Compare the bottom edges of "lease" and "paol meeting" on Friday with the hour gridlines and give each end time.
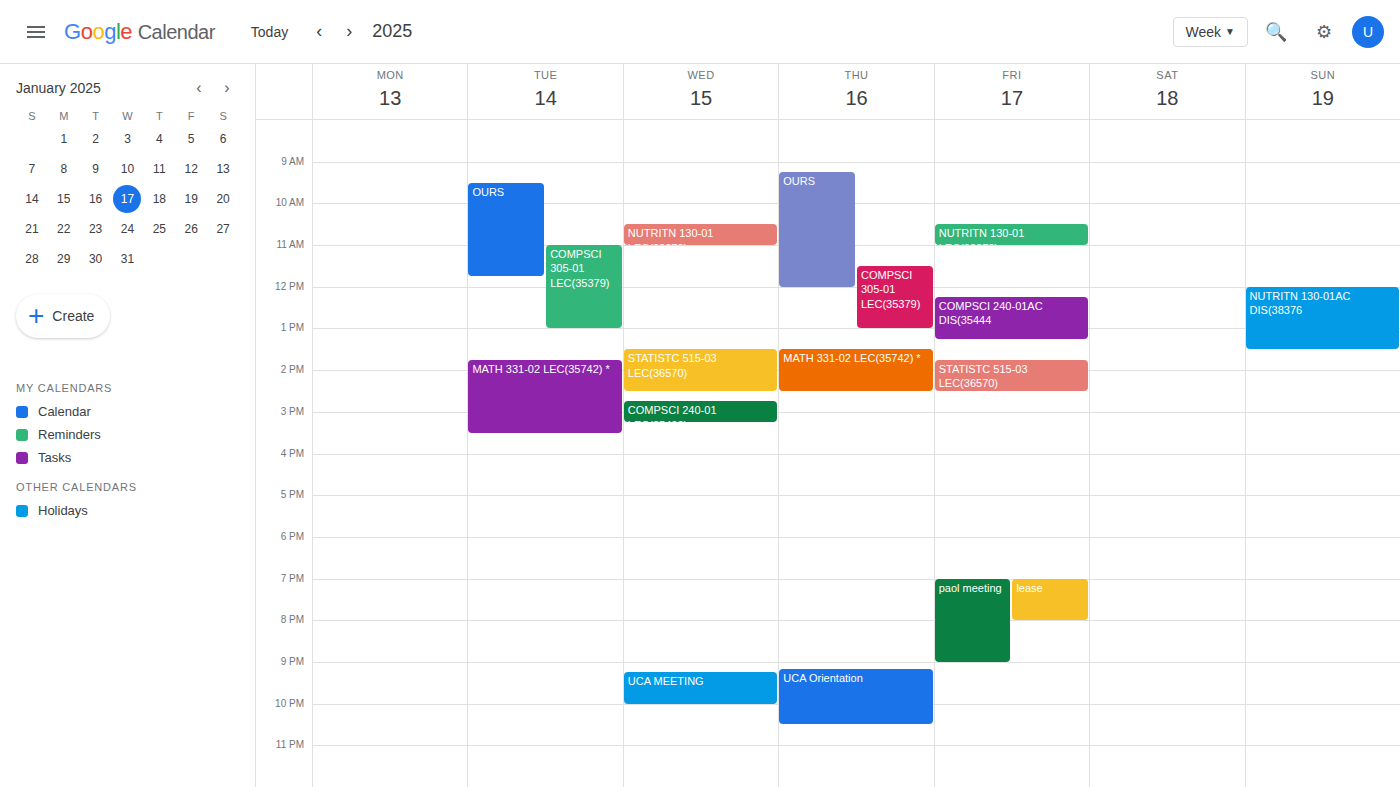
"lease": 8:00 PM, exactly on the 8 PM line. "paol meeting": 9:00 PM, exactly on the 9 PM line.